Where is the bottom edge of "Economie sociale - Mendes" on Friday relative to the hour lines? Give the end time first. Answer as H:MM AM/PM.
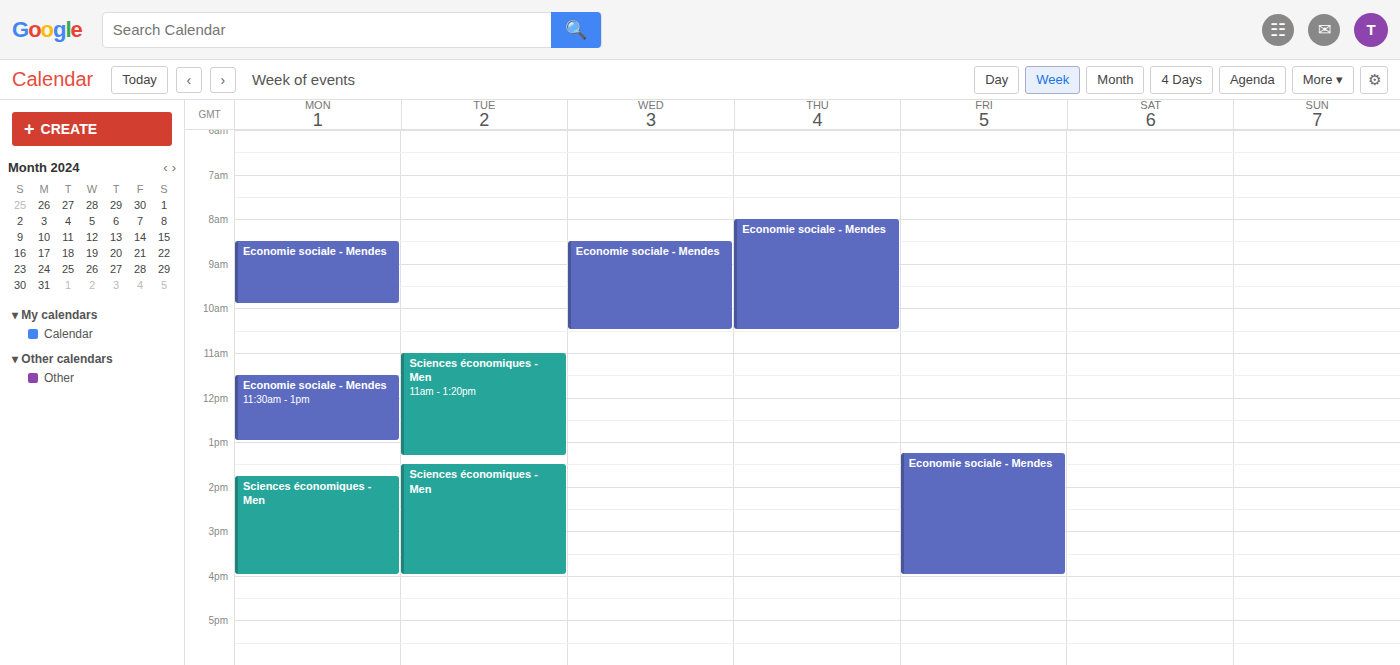
4:00 PM -- exactly on the 4 PM line.